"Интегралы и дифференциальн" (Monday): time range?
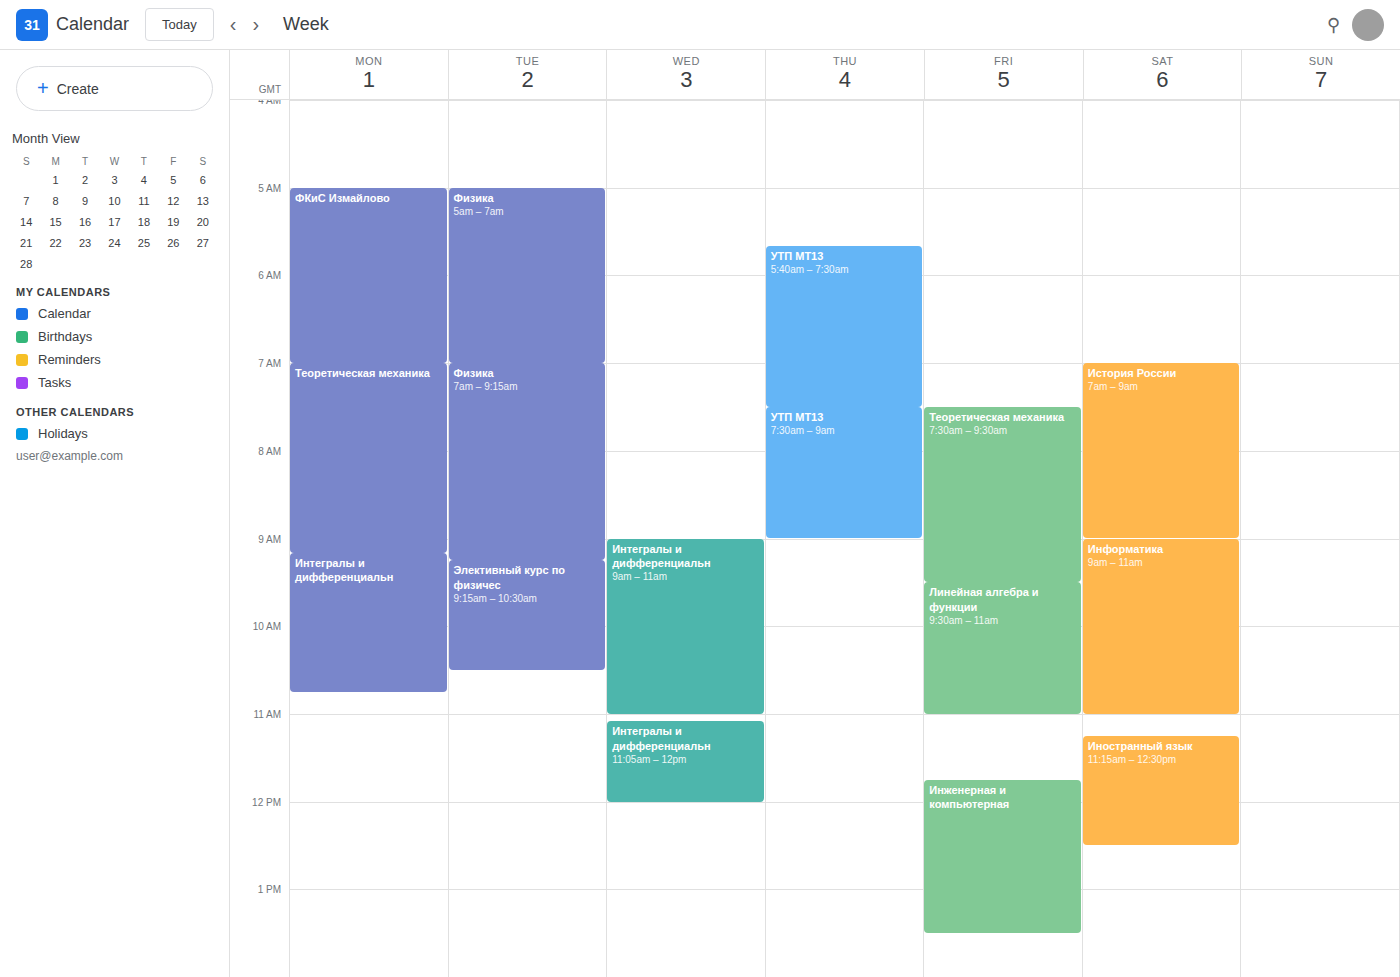
9:10 AM to 10:45 AM